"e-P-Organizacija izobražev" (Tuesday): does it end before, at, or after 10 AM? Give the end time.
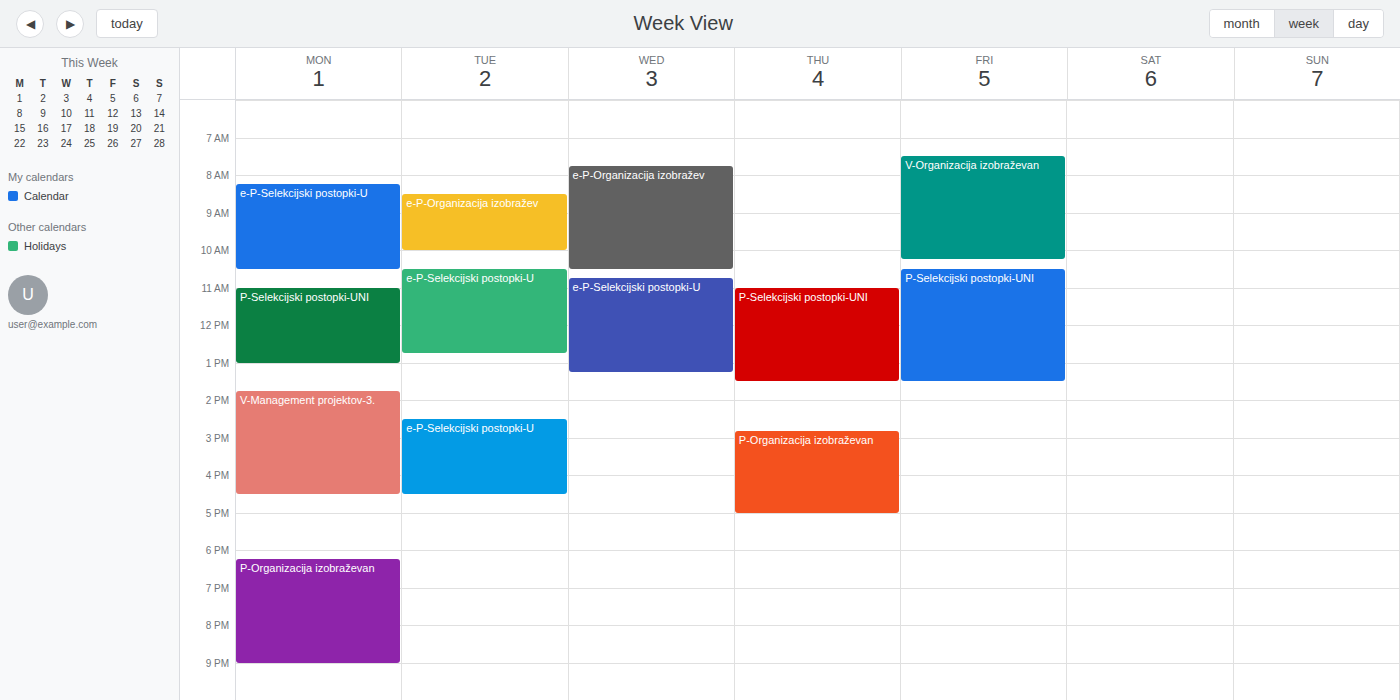
10:00 AM -- exactly at 10 AM, on the 10 AM line.